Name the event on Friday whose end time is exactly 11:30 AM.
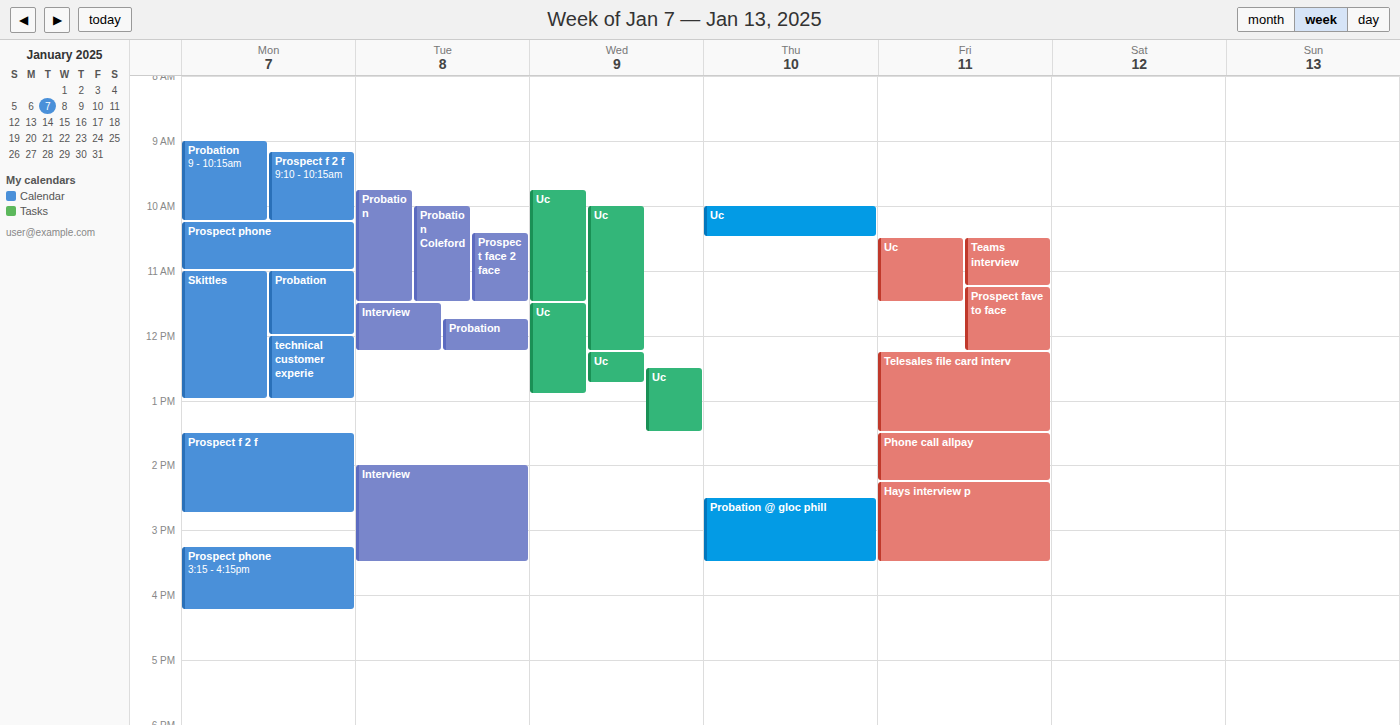
"Uc"